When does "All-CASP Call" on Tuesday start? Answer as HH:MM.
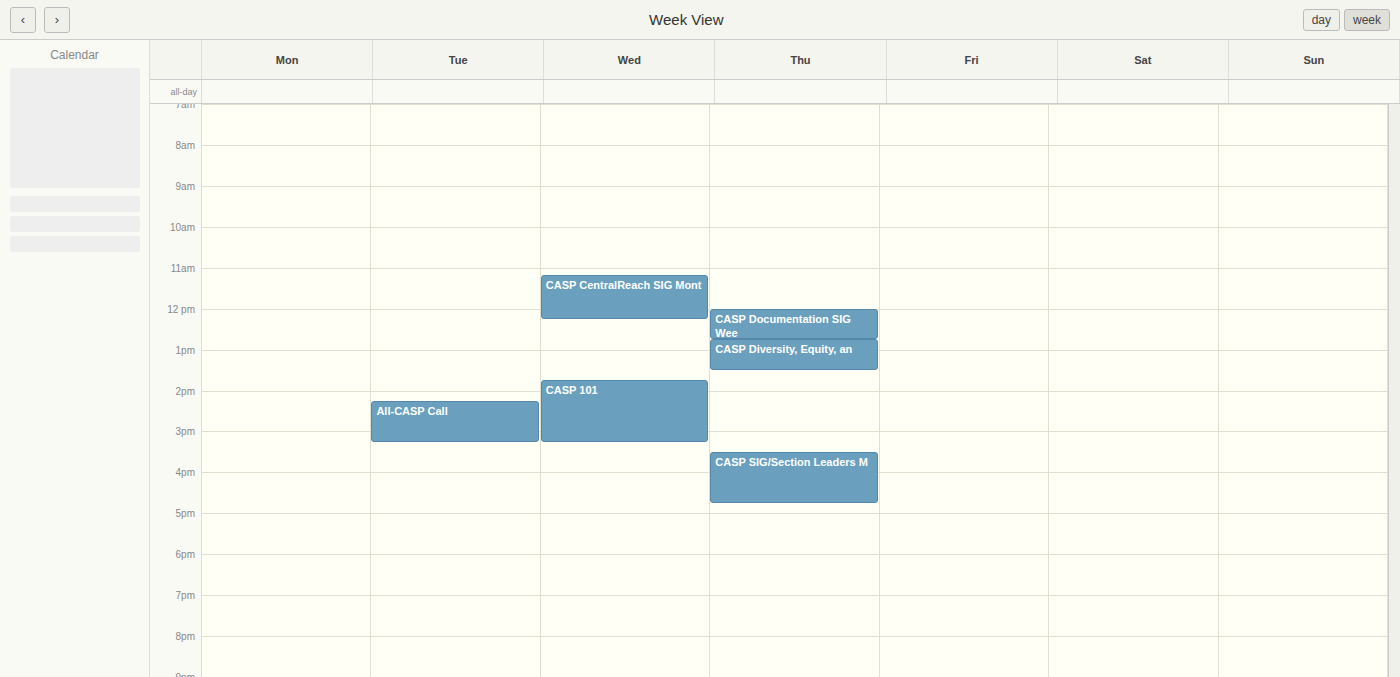
14:15